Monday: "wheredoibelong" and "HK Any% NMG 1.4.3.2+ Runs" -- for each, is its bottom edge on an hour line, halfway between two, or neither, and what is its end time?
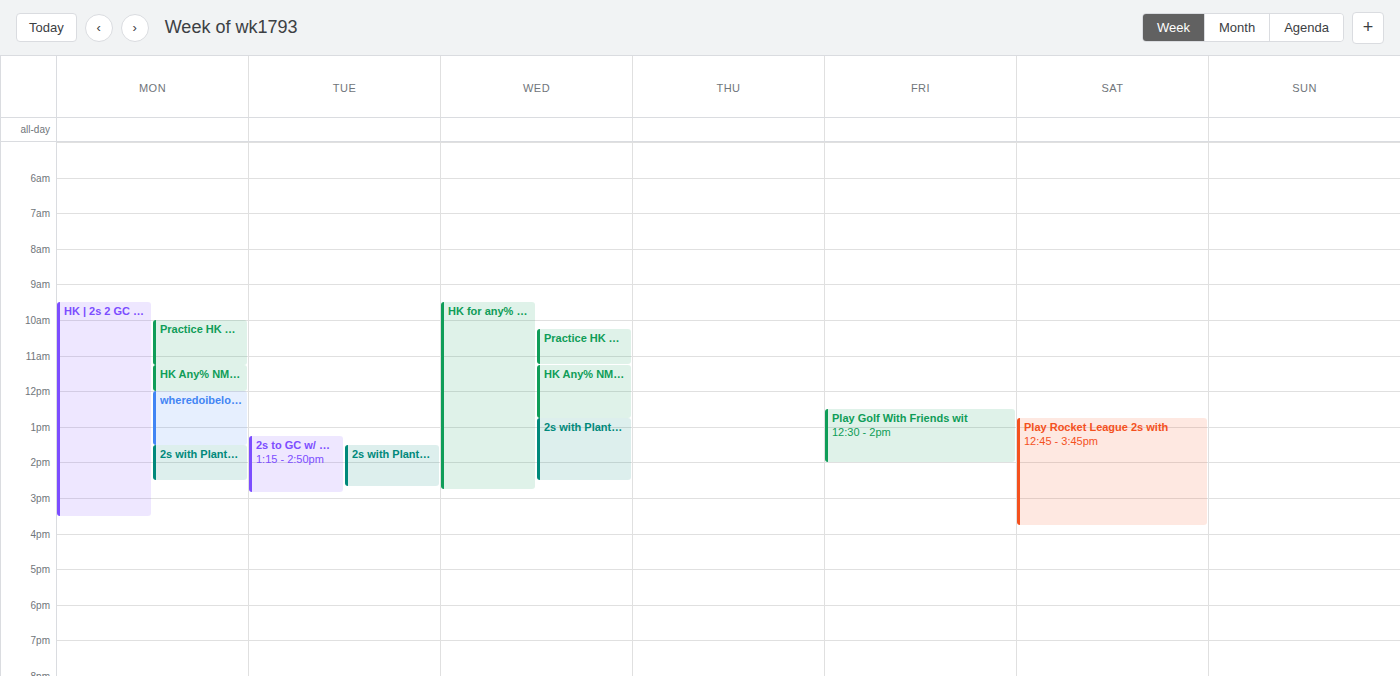
"wheredoibelong": 1:30 PM, halfway between the 1 PM and 2 PM lines. "HK Any% NMG 1.4.3.2+ Runs": 12:00 PM, exactly on the 12 PM line.